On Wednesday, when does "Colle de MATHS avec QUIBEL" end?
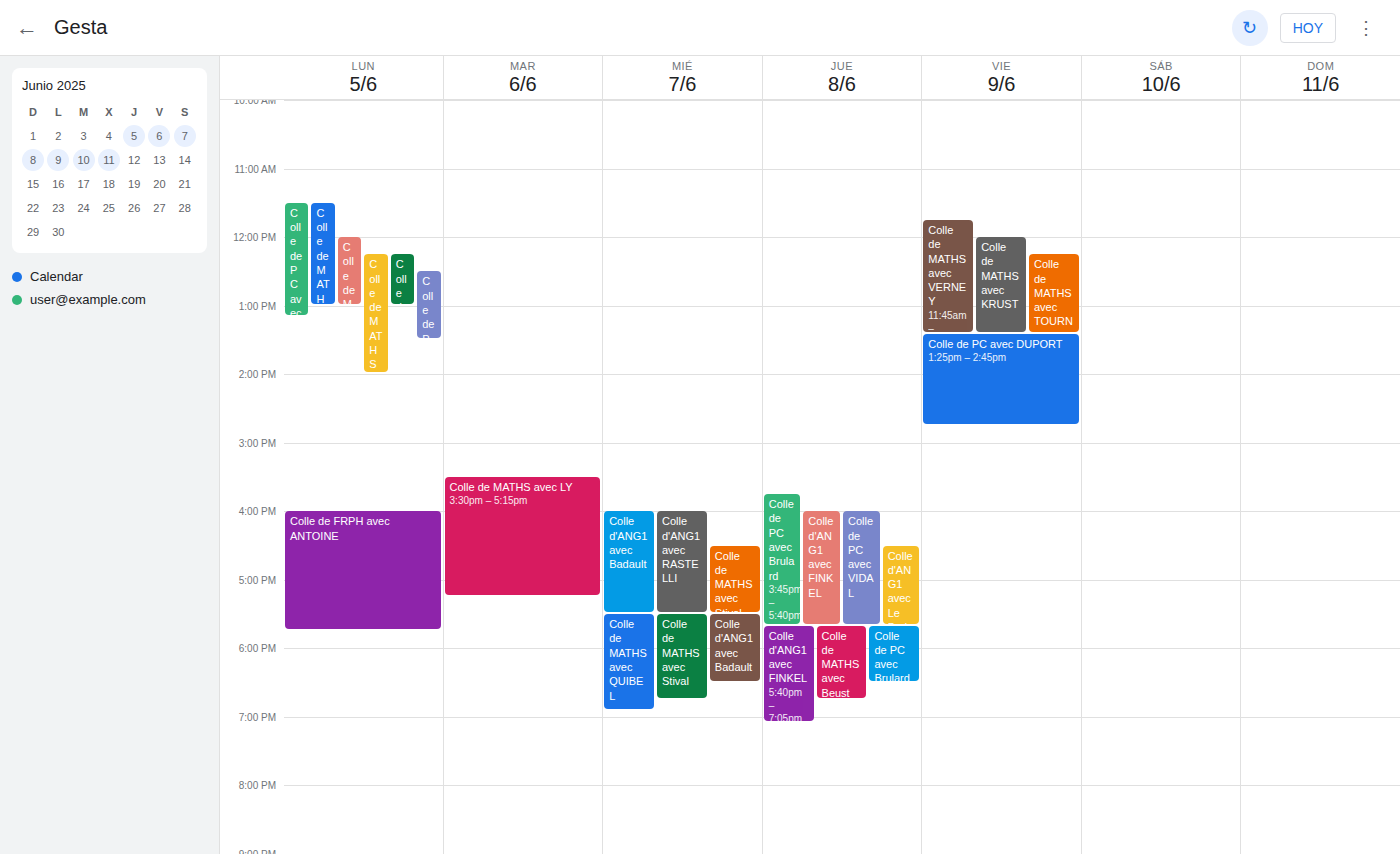
6:55 PM